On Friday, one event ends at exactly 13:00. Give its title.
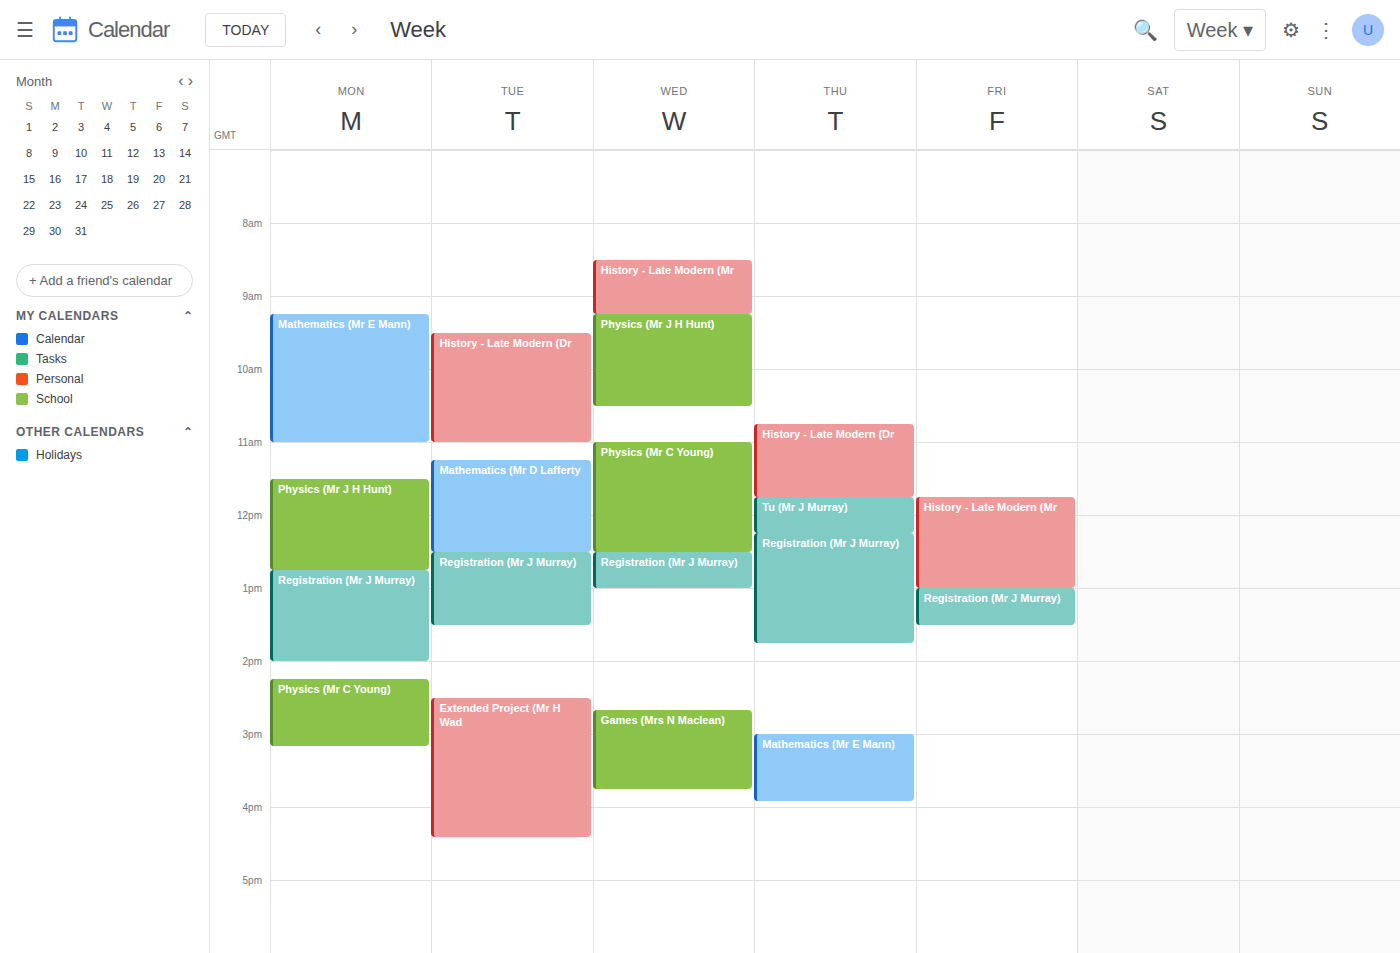
"History - Late Modern (Mr"